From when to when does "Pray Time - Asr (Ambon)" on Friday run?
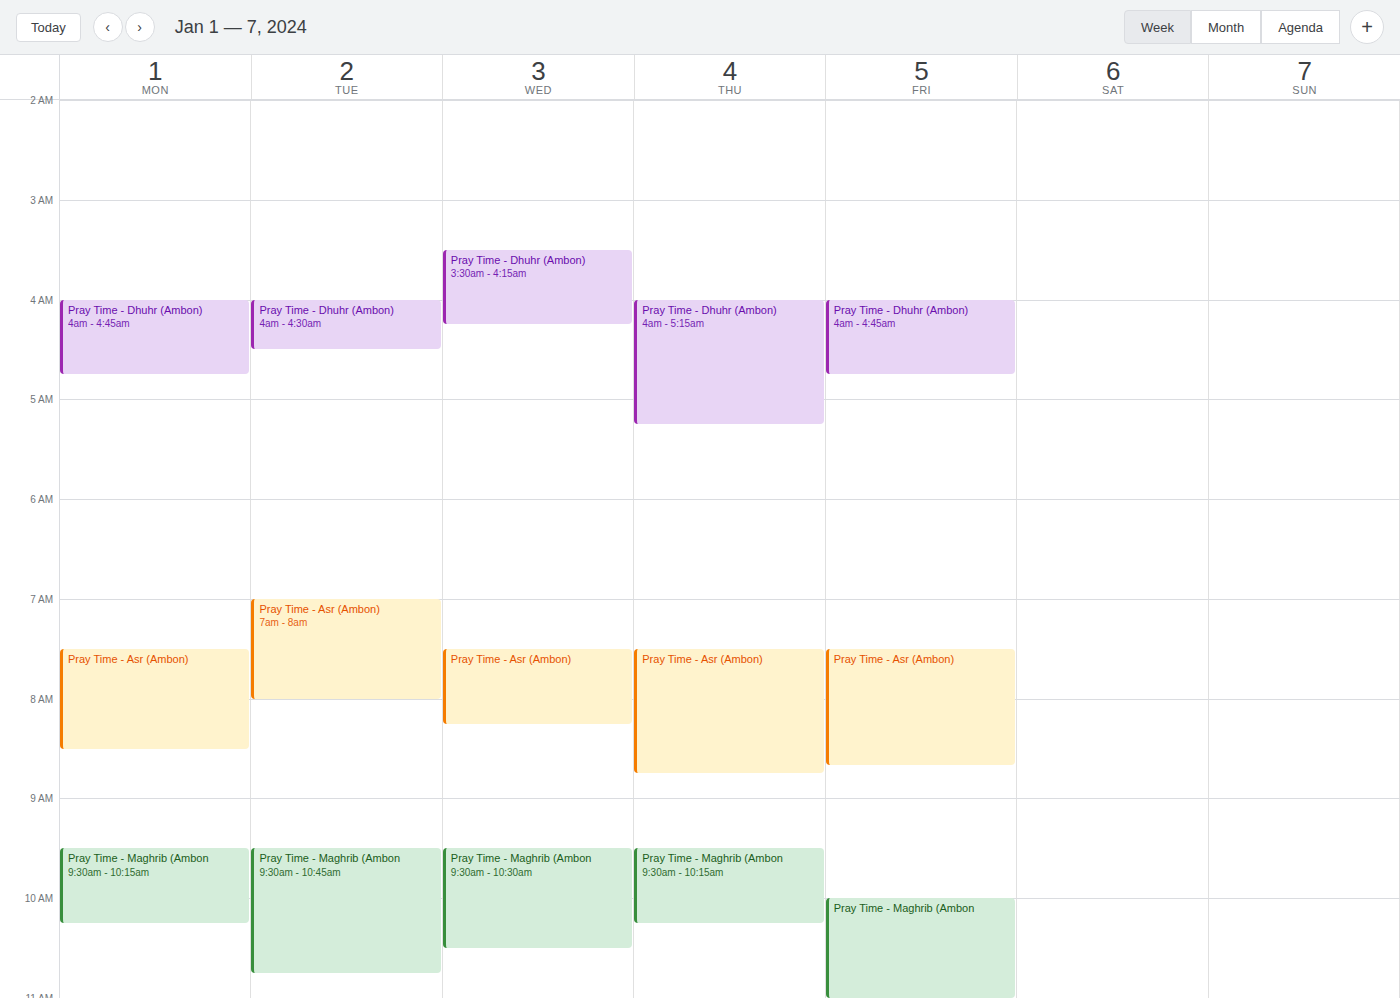
7:30 AM to 8:40 AM